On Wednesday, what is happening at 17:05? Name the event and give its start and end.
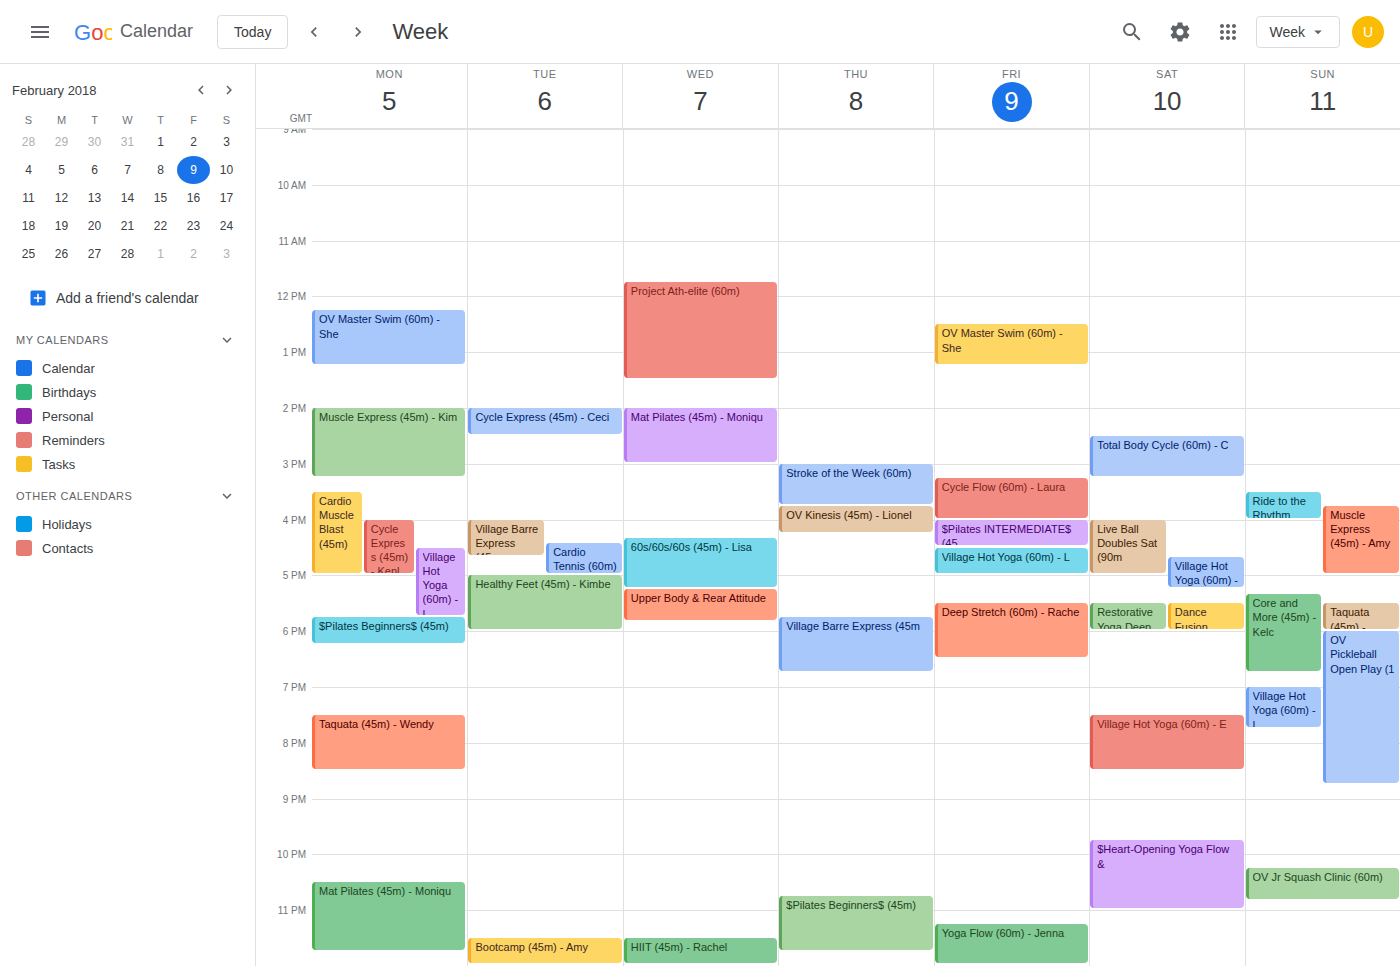
"60s/60s/60s (45m) - Lisa", 16:20 to 17:15